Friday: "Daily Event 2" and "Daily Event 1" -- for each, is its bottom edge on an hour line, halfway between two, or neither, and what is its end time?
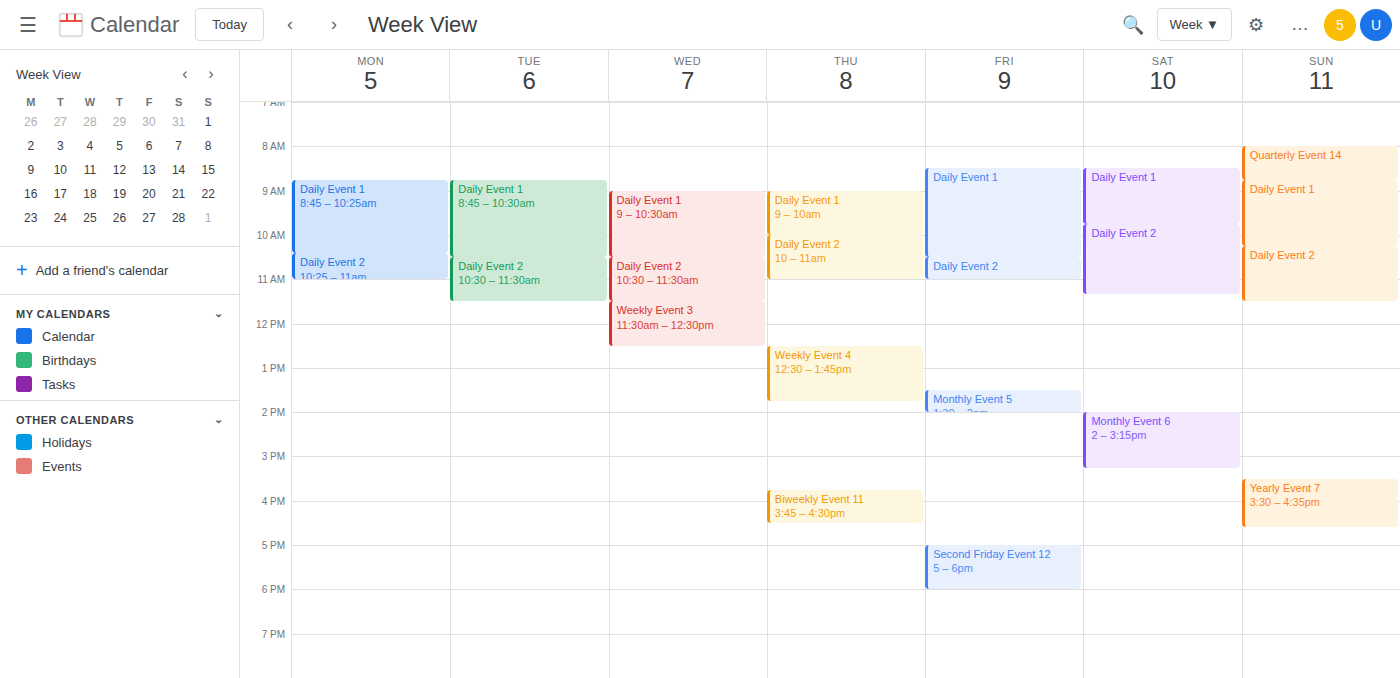
"Daily Event 2": 11:00 AM, exactly on the 11 AM line. "Daily Event 1": 10:30 AM, halfway between the 10 AM and 11 AM lines.